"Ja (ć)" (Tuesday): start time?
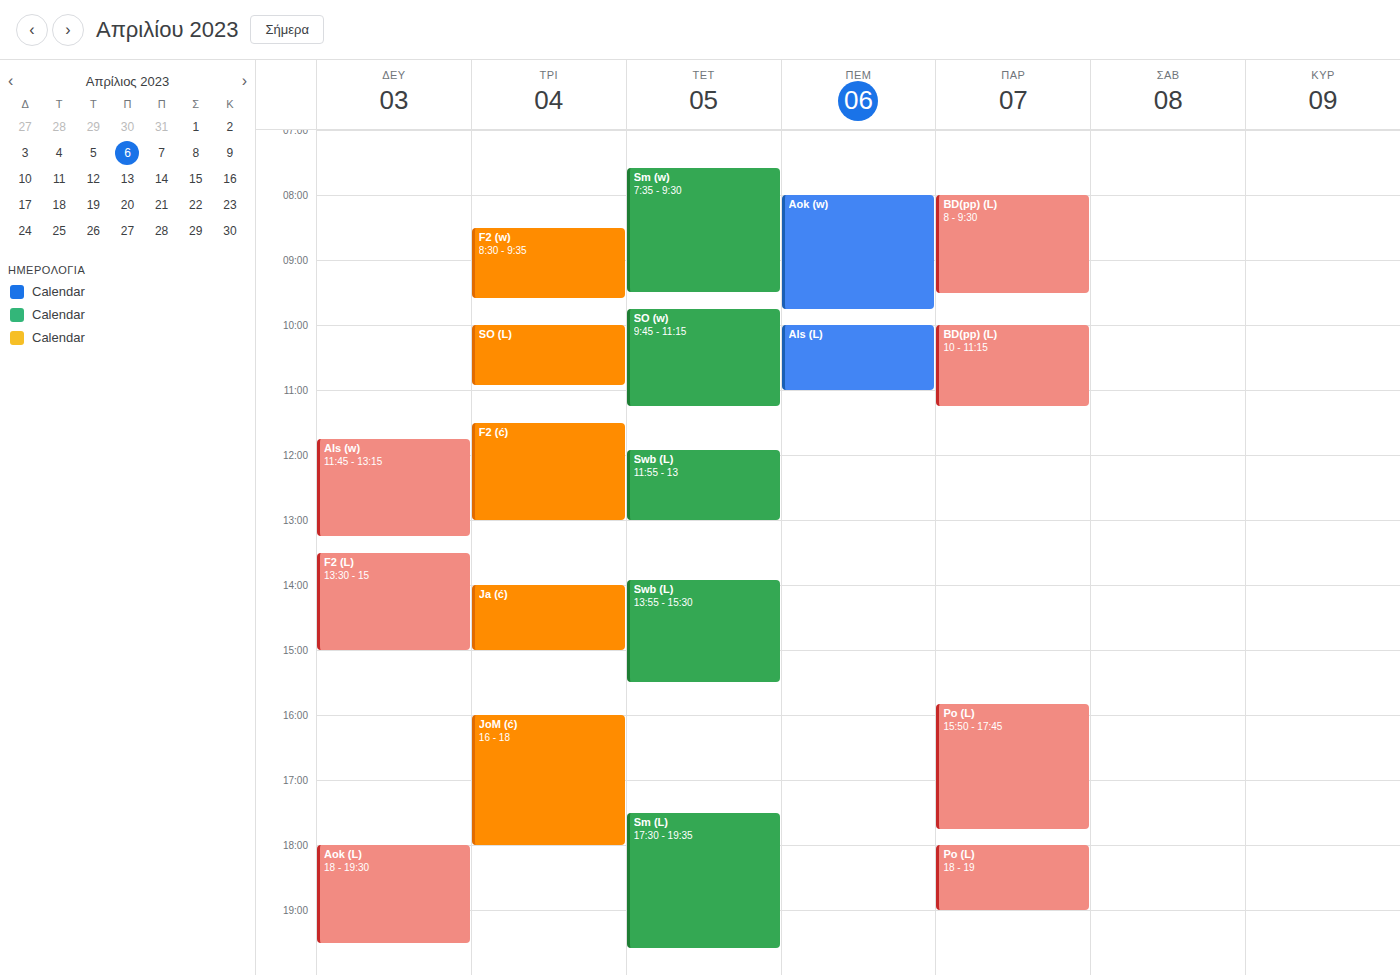
2:00 PM